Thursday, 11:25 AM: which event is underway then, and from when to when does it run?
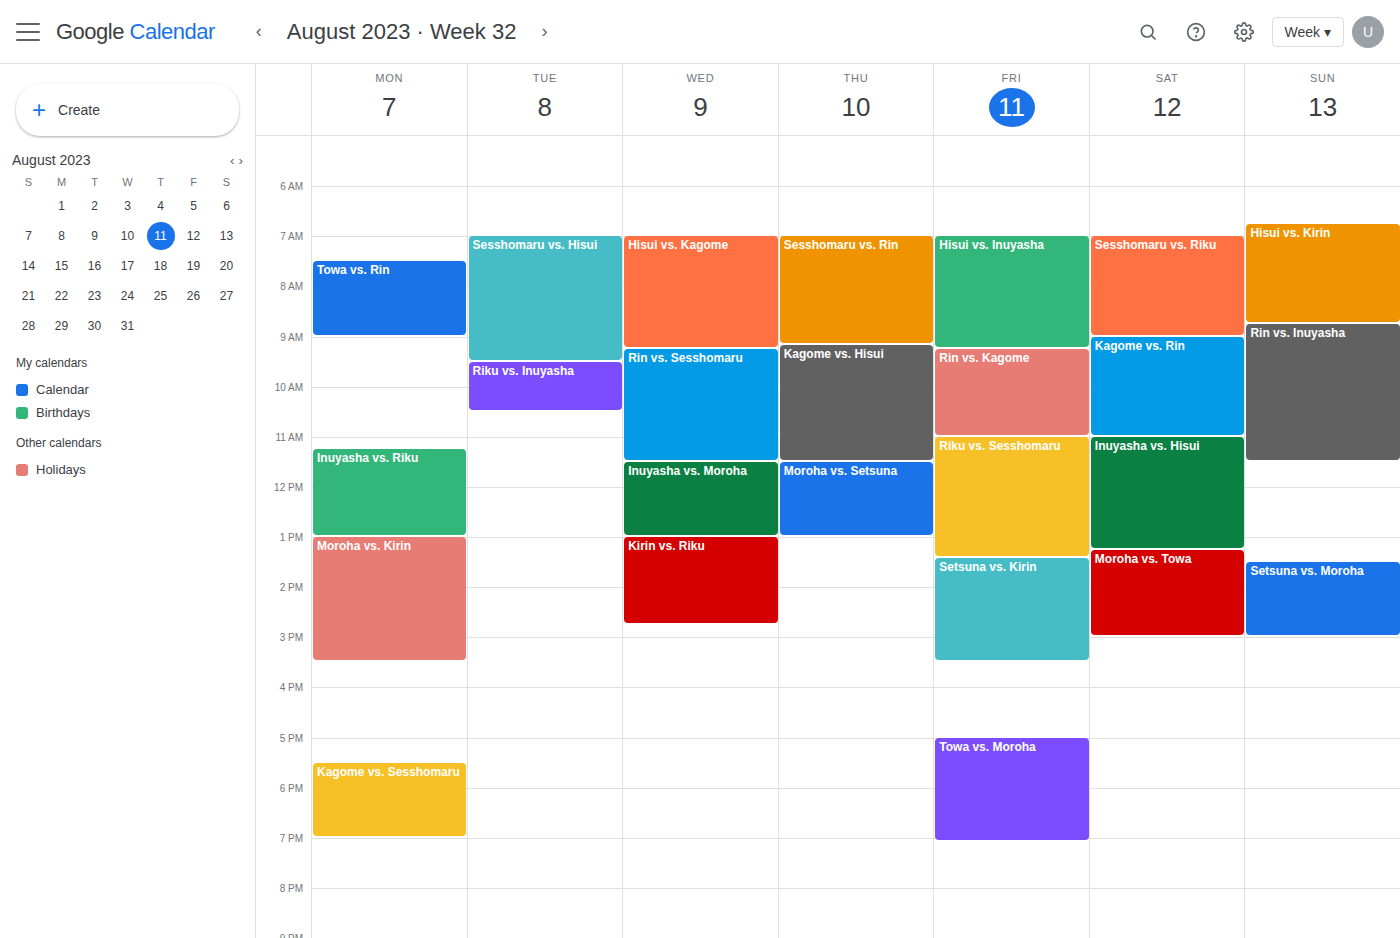
"Kagome vs. Hisui", 9:10 AM to 11:30 AM